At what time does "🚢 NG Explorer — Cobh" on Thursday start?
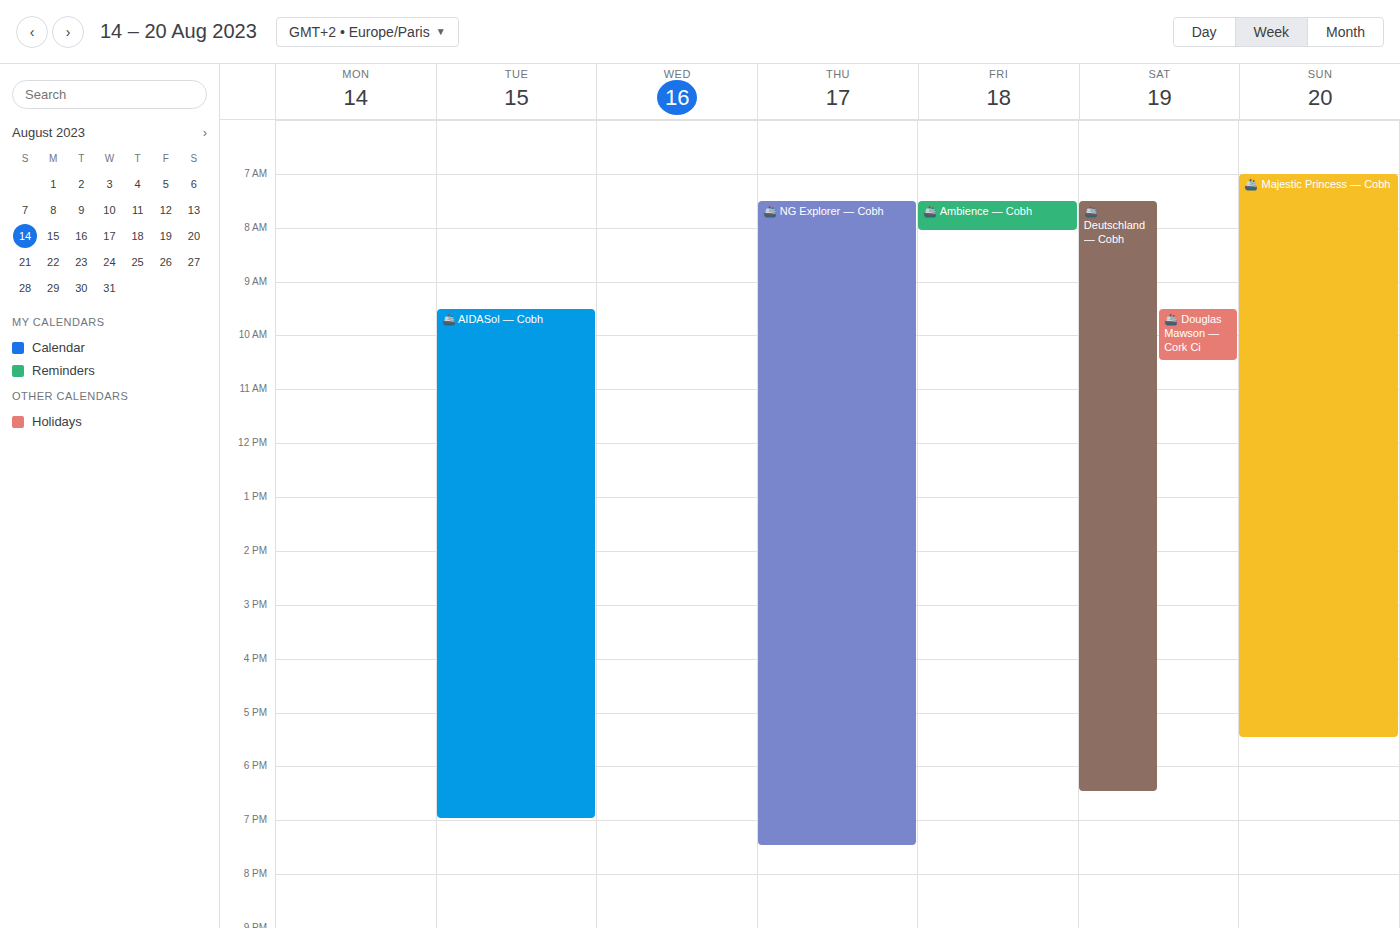
7:30 AM